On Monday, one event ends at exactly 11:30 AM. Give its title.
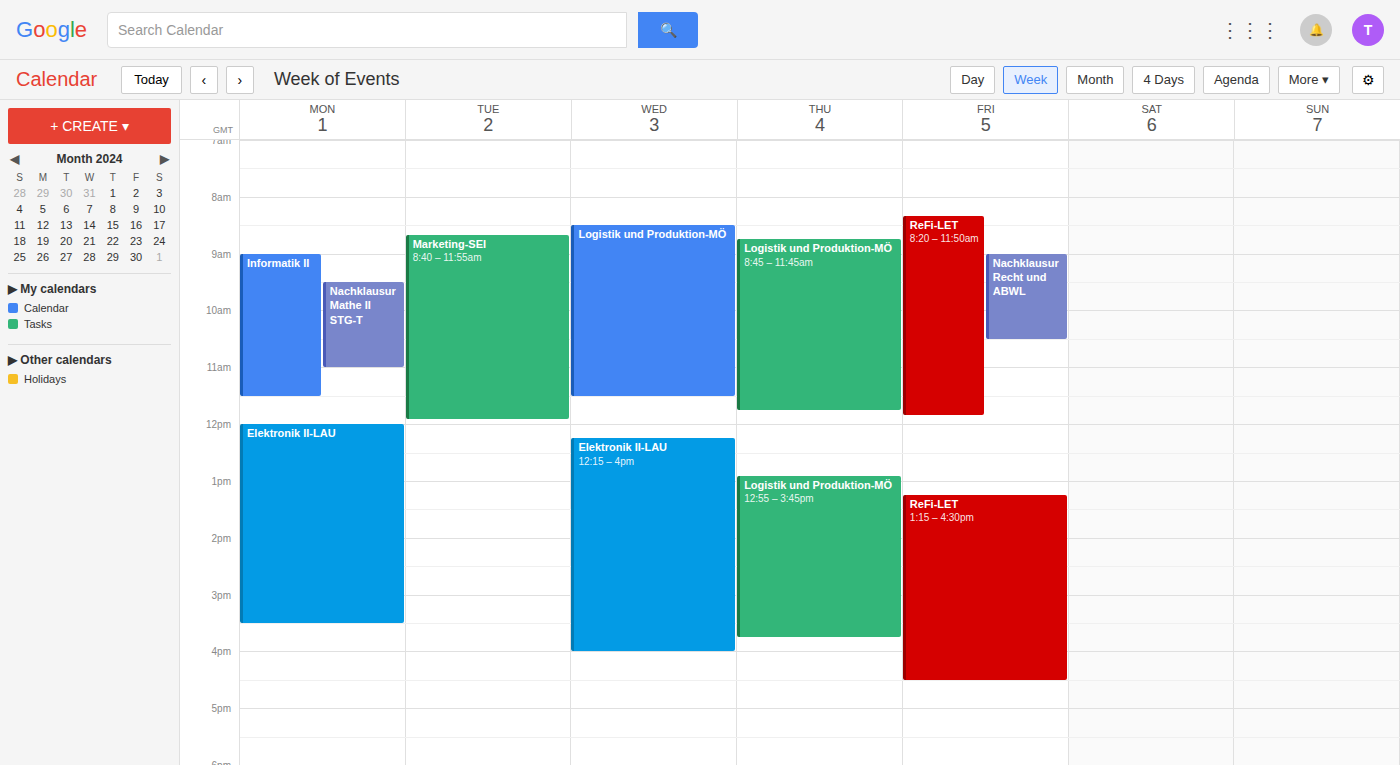
"Informatik II"